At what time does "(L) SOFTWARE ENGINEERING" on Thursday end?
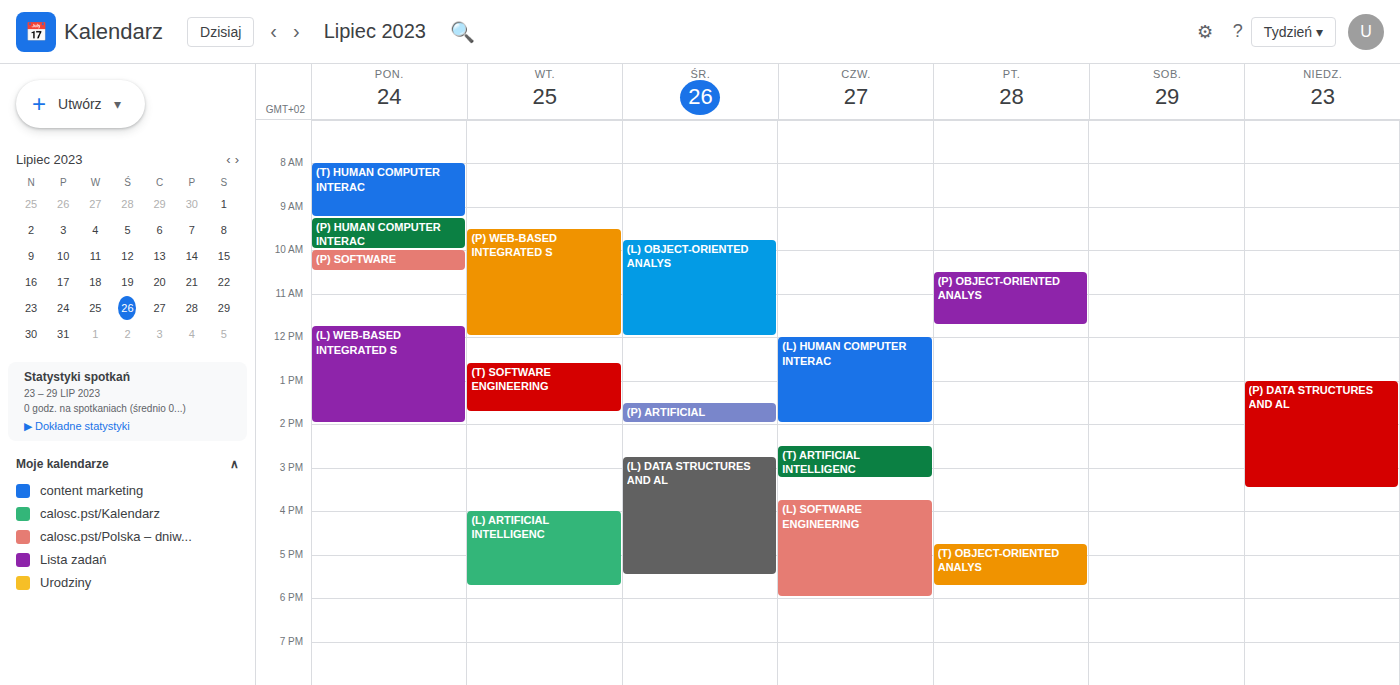
6:00 PM